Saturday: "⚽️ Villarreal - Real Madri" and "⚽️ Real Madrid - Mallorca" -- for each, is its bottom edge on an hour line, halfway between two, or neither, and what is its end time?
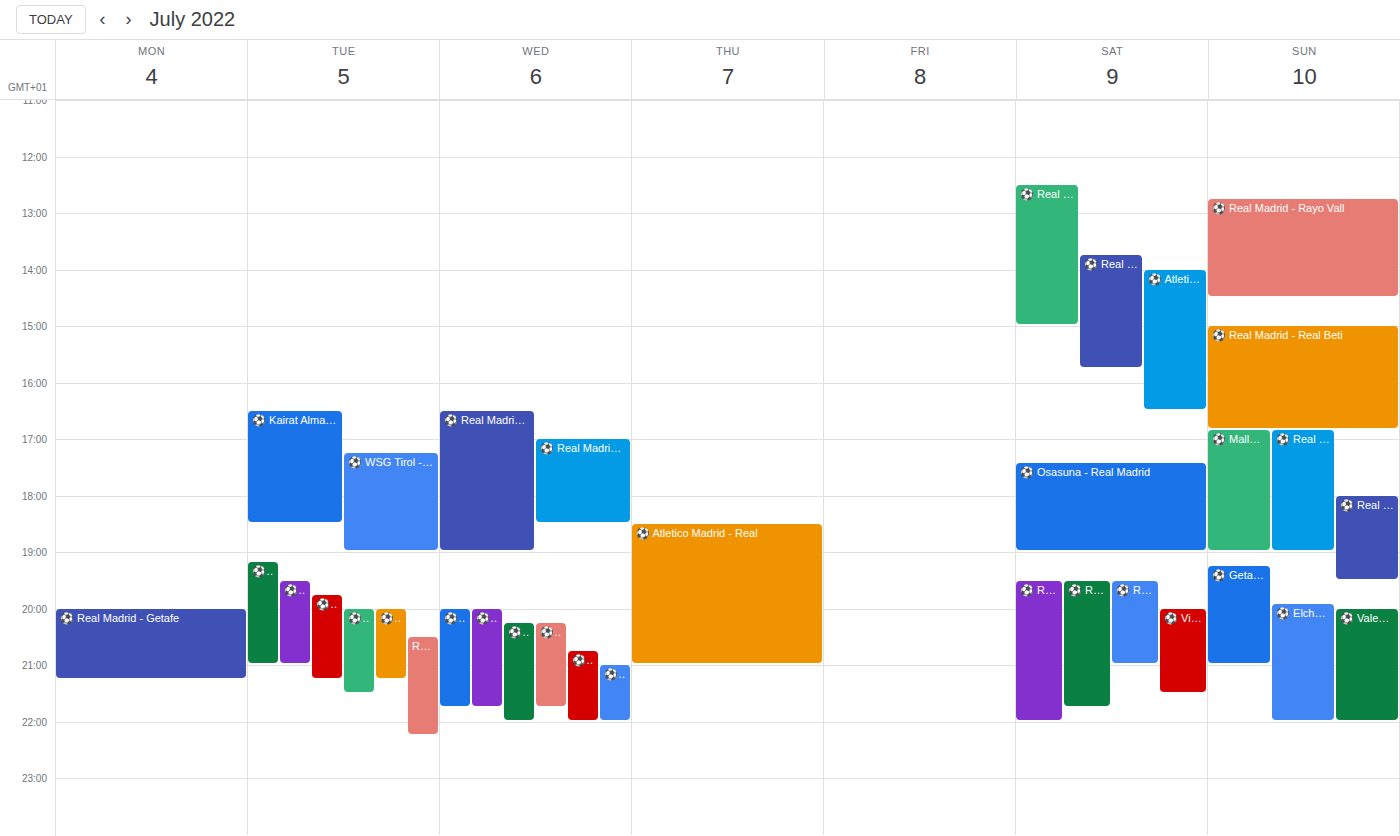
"⚽️ Villarreal - Real Madri": 9:30 PM, halfway between the 9 PM and 10 PM lines. "⚽️ Real Madrid - Mallorca": 9:00 PM, exactly on the 9 PM line.